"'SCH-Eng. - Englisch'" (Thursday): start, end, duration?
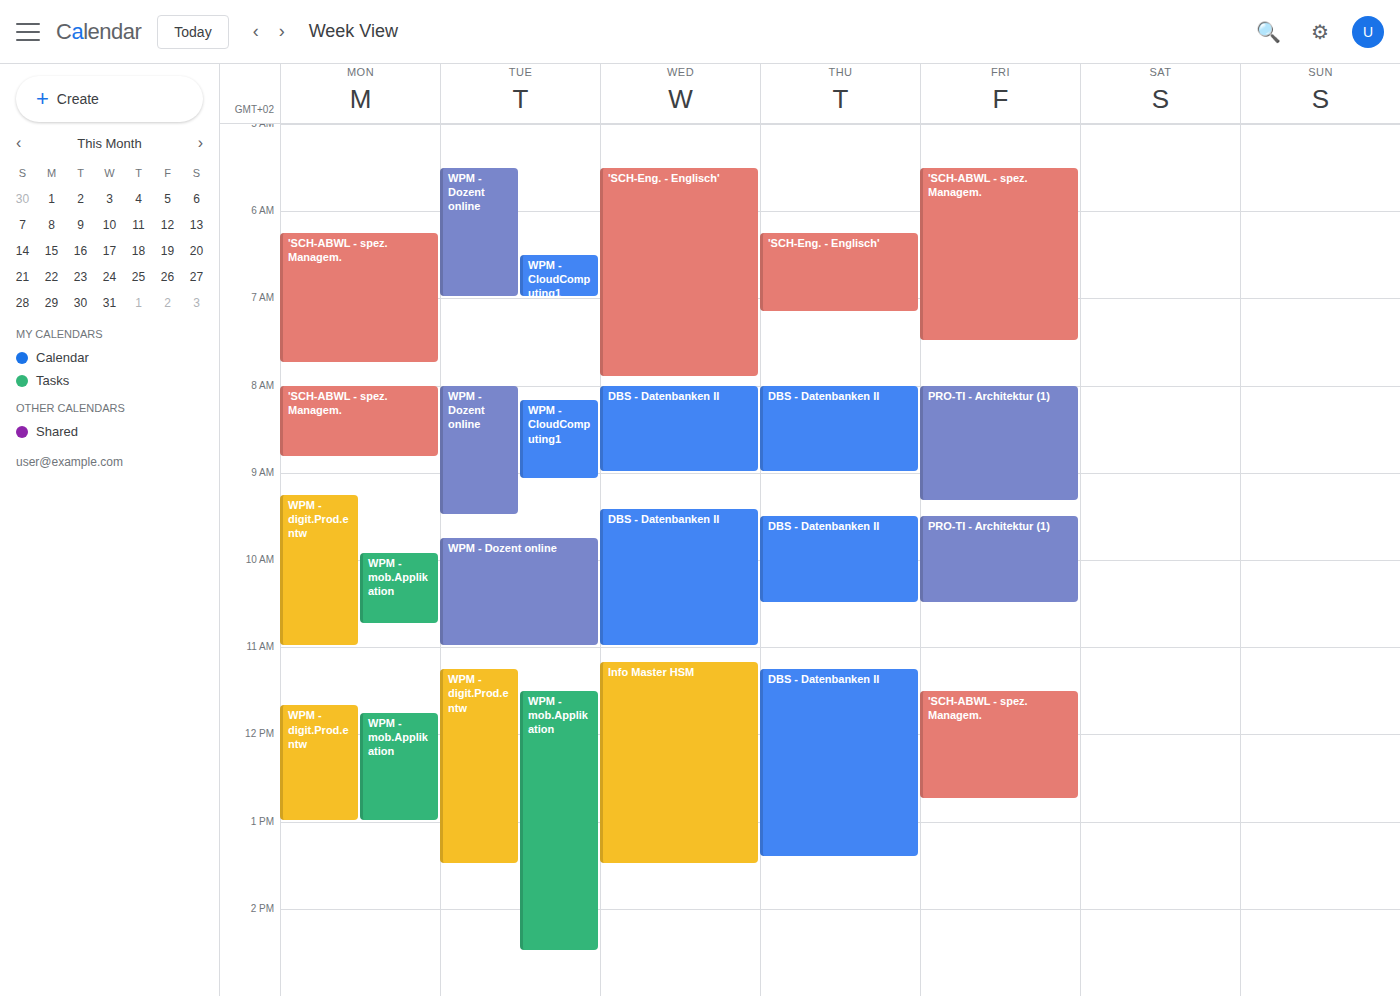
06:15 to 07:10, 55 minutes